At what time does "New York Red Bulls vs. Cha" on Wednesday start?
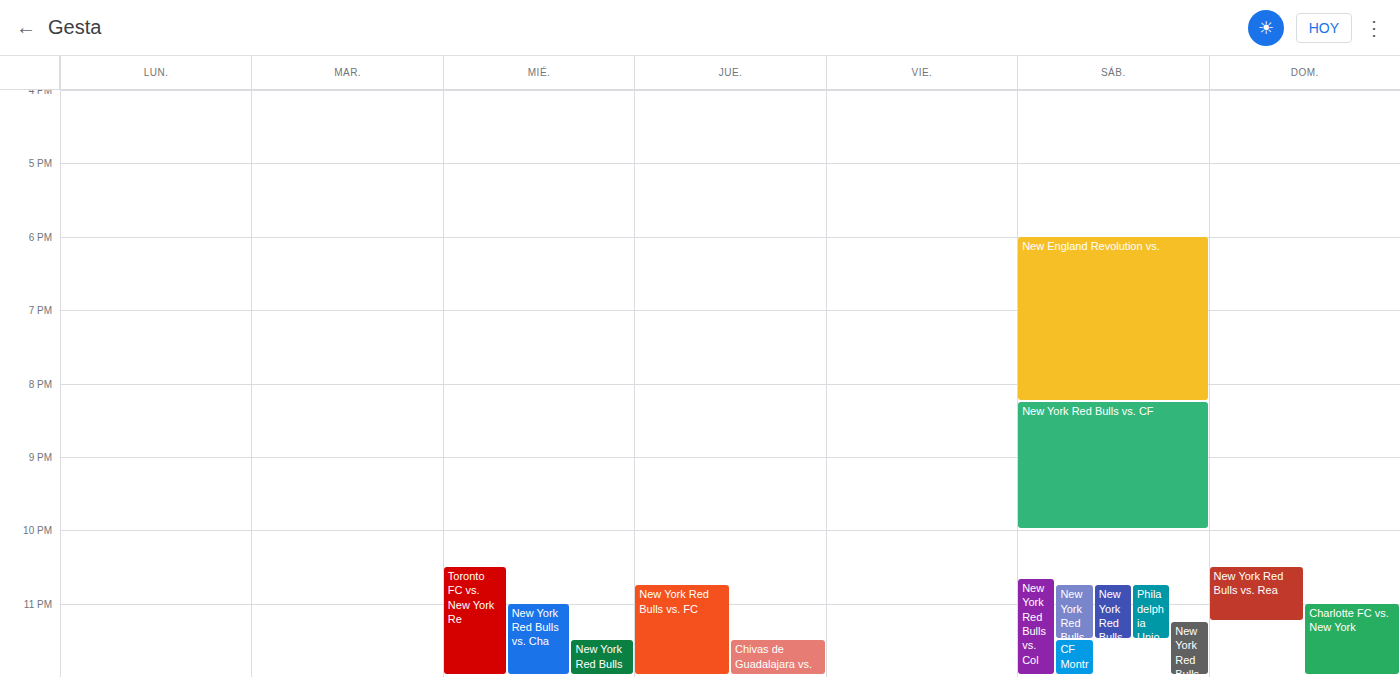
11:00 PM